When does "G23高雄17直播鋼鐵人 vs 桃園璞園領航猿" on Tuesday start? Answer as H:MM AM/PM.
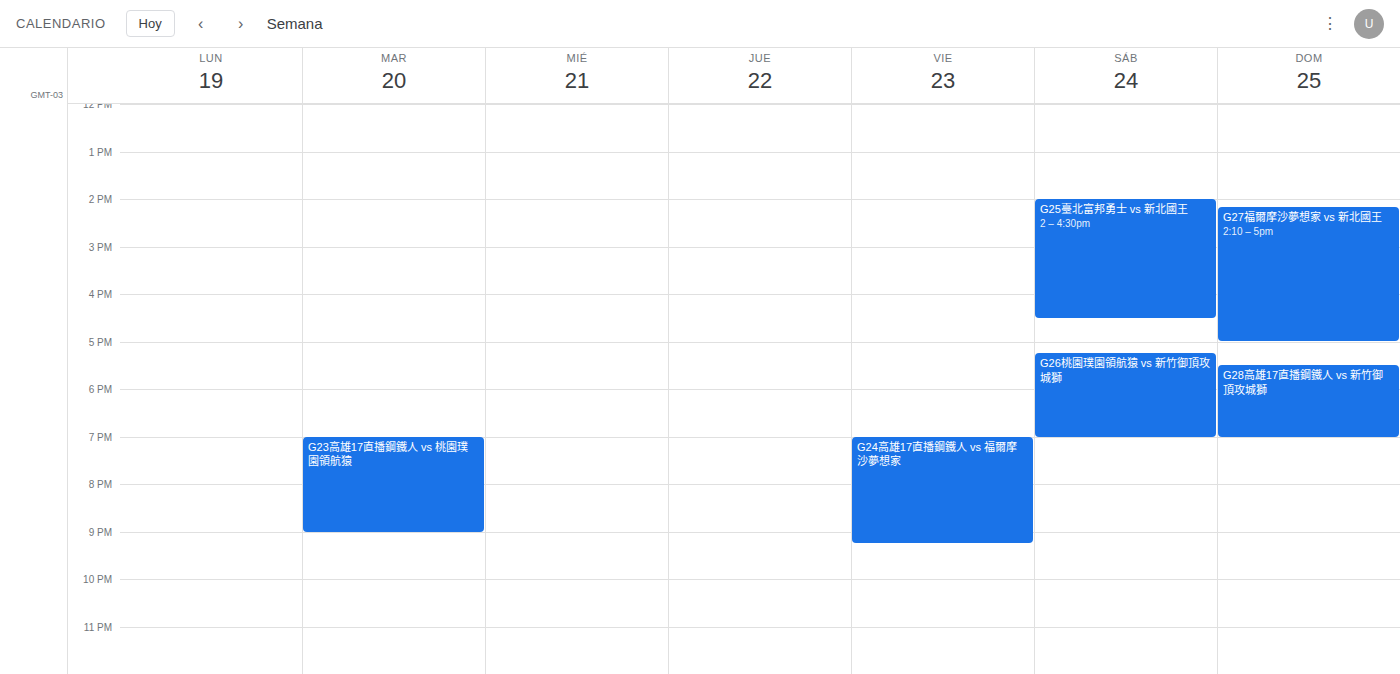
7:00 PM